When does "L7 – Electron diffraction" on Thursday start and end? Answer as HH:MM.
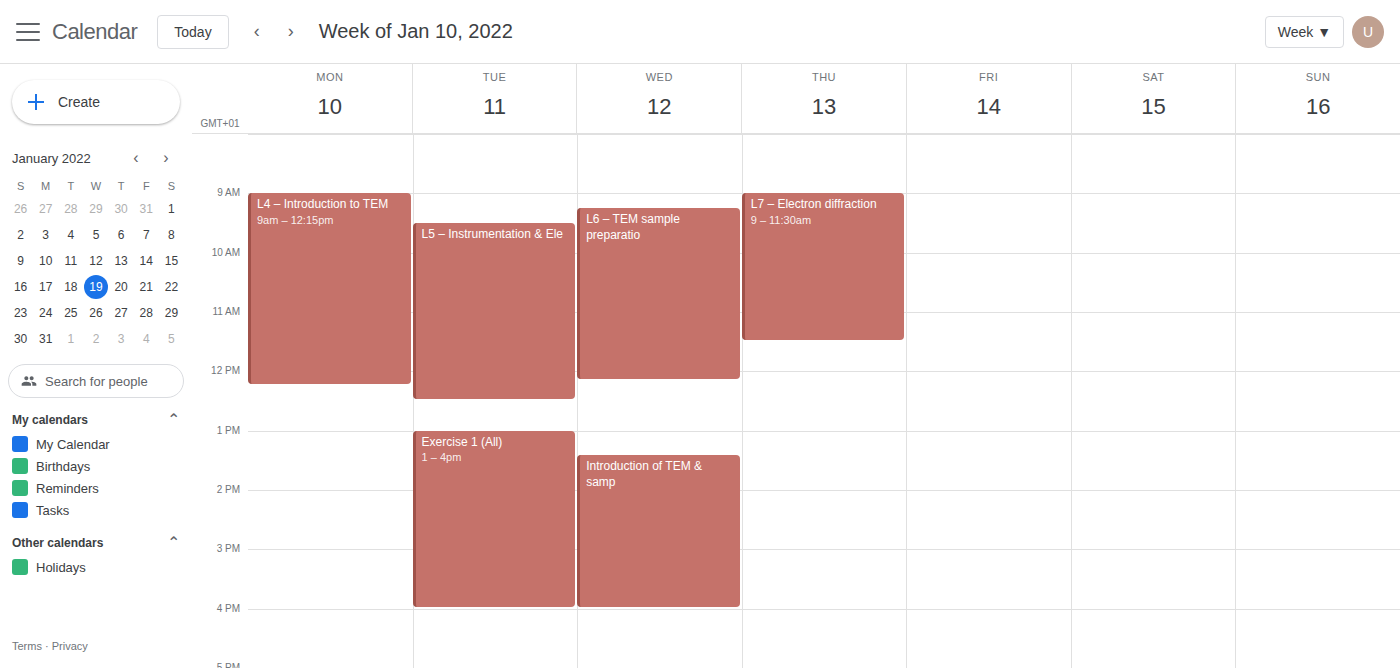
09:00 to 11:30